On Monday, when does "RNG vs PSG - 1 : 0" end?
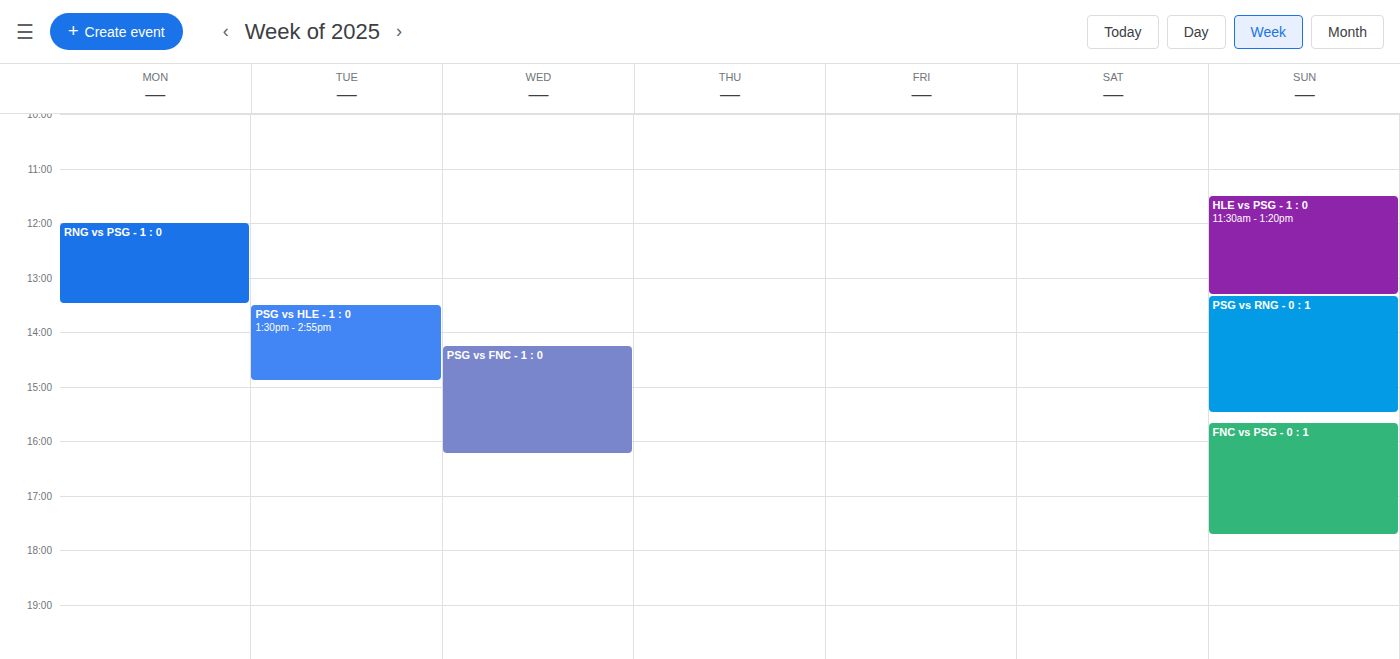
1:30 PM